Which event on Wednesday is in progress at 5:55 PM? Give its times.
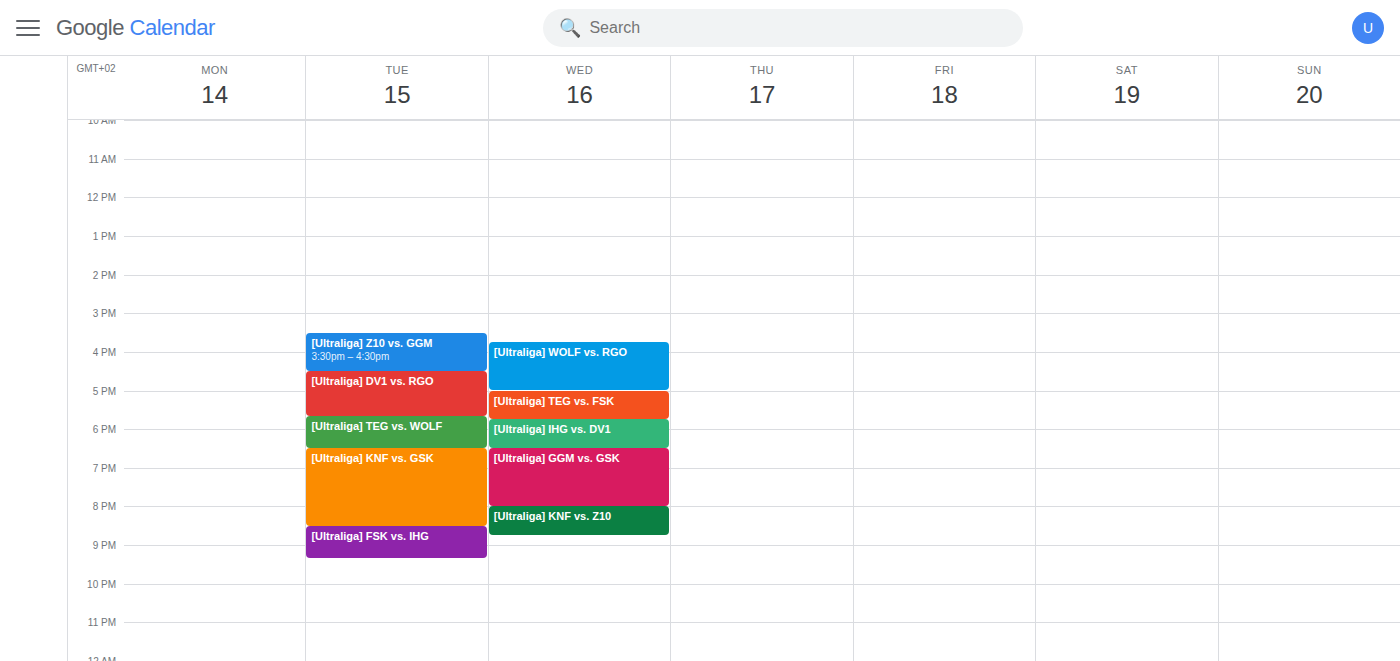
"[Ultraliga] IHG vs. DV1", 5:45 PM to 6:30 PM